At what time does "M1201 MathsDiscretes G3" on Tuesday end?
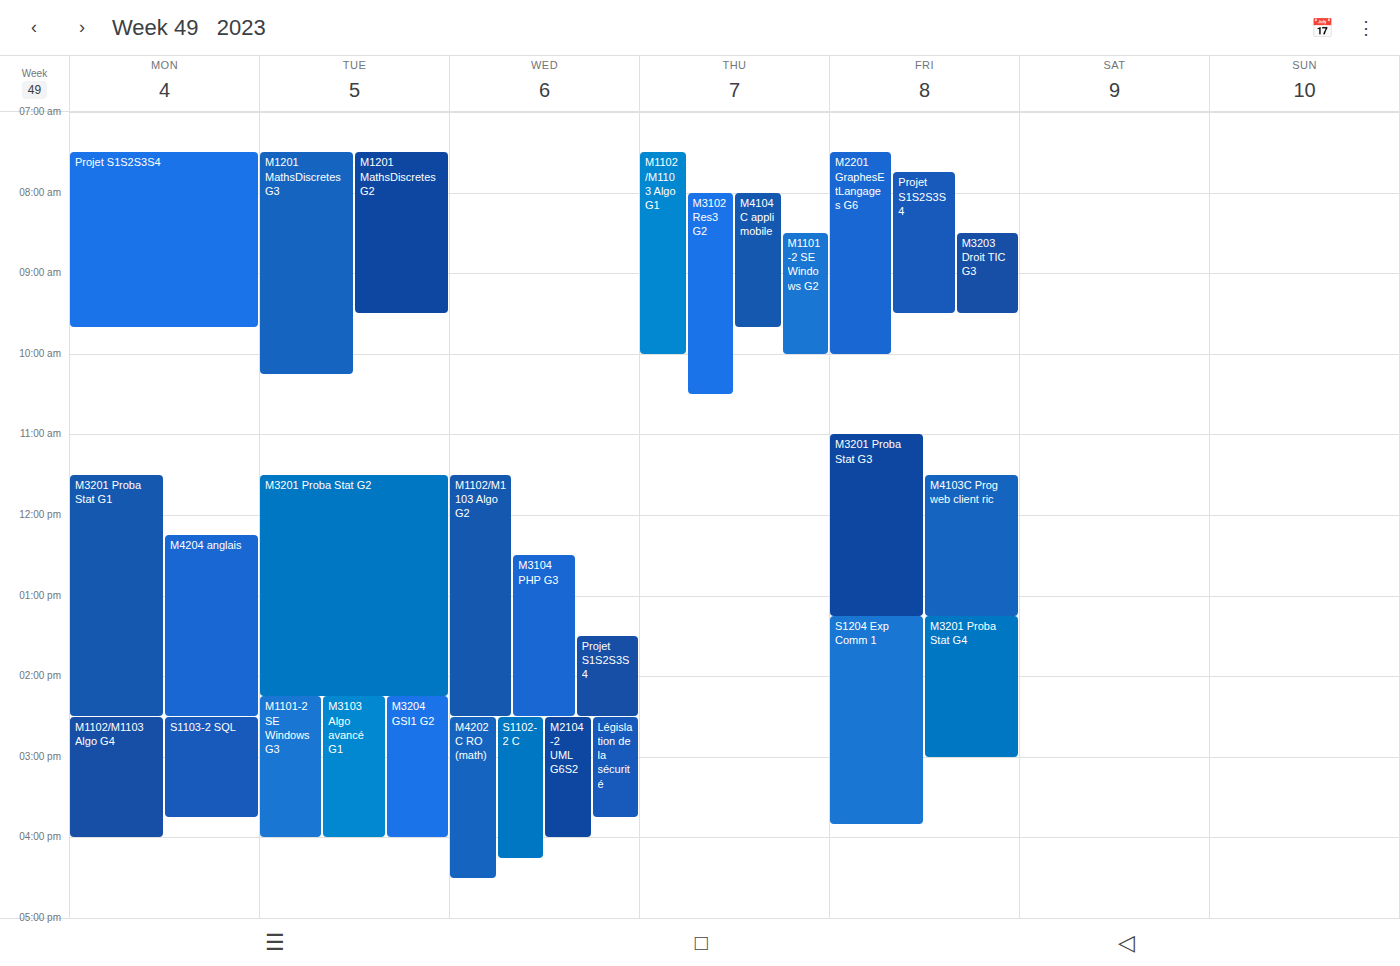
10:15 AM